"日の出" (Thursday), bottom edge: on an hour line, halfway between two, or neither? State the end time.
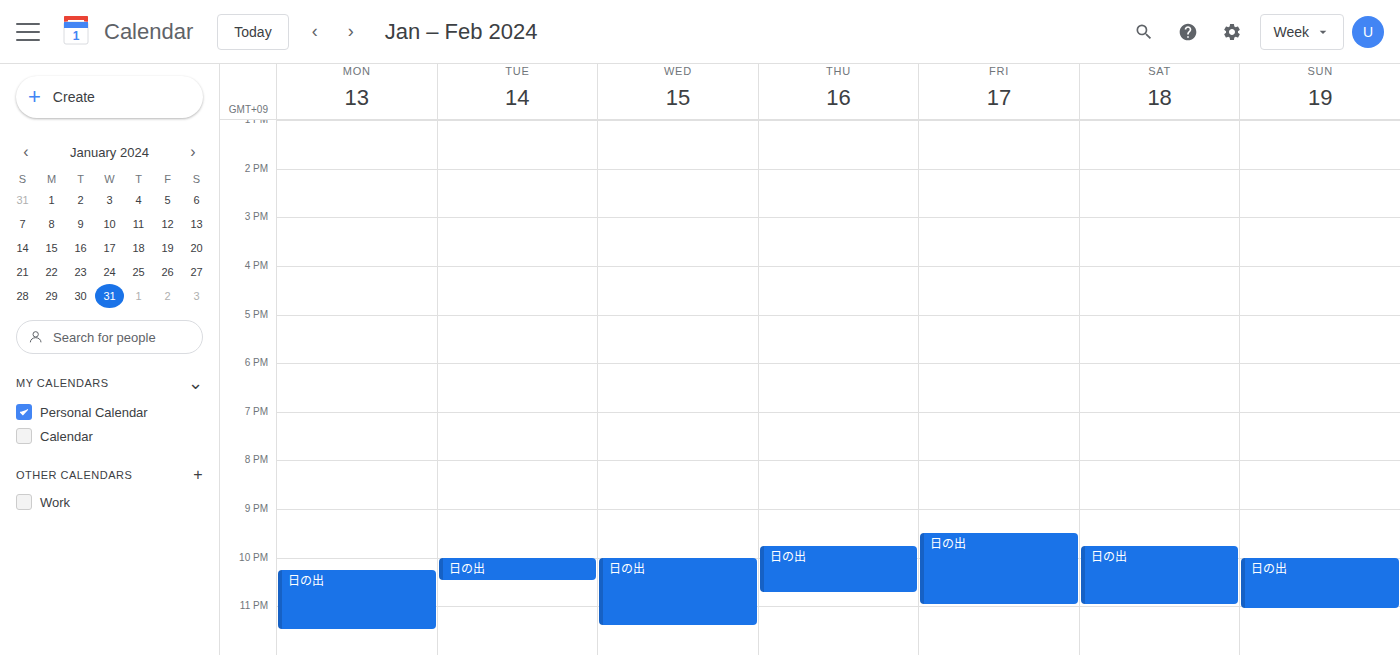
10:45 PM -- neither: three quarters of the way from the 10 PM line to the 11 PM line.